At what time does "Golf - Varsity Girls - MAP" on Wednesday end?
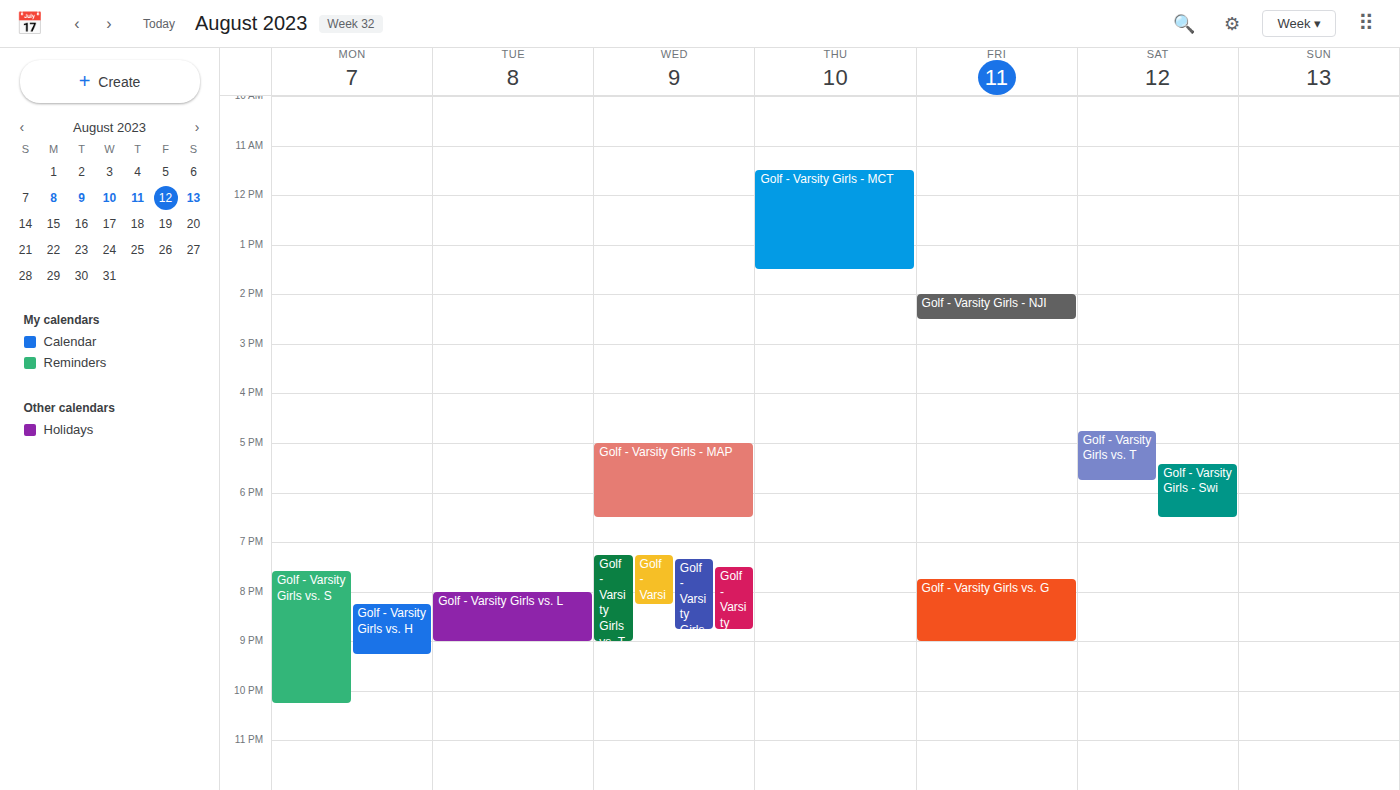
6:30 PM